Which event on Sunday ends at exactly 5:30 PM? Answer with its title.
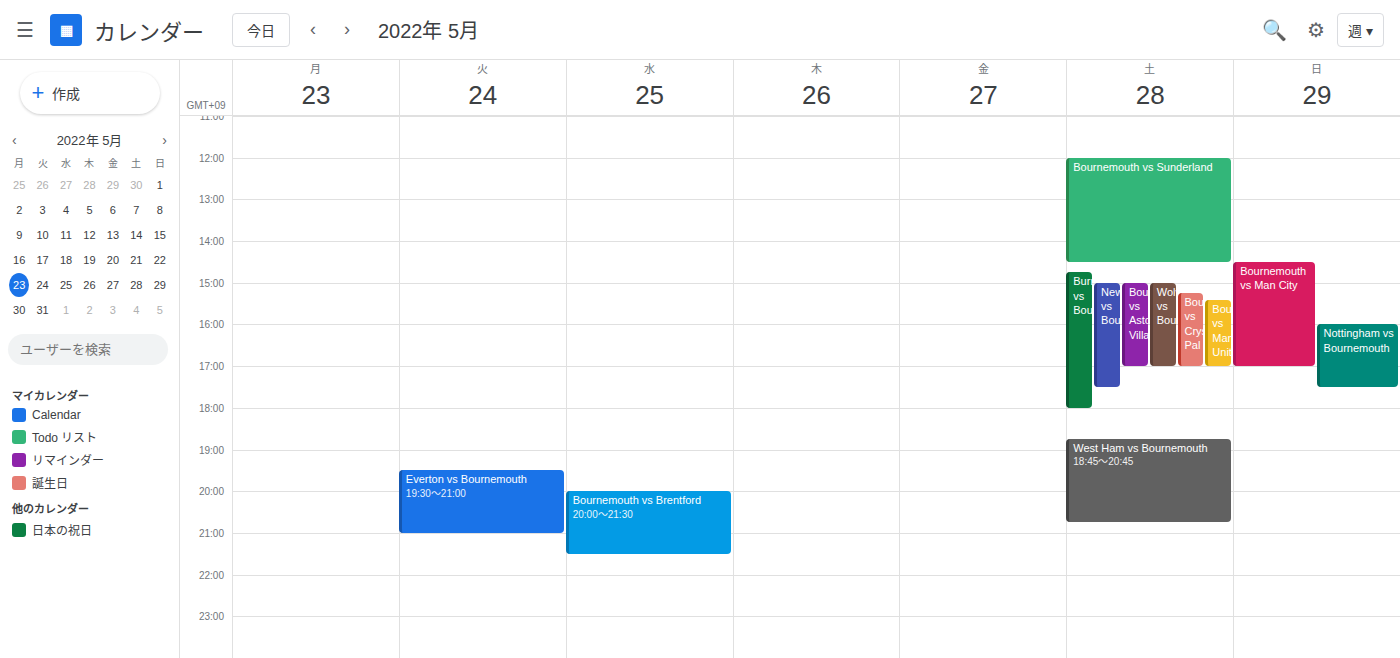
"Nottingham vs Bournemouth"